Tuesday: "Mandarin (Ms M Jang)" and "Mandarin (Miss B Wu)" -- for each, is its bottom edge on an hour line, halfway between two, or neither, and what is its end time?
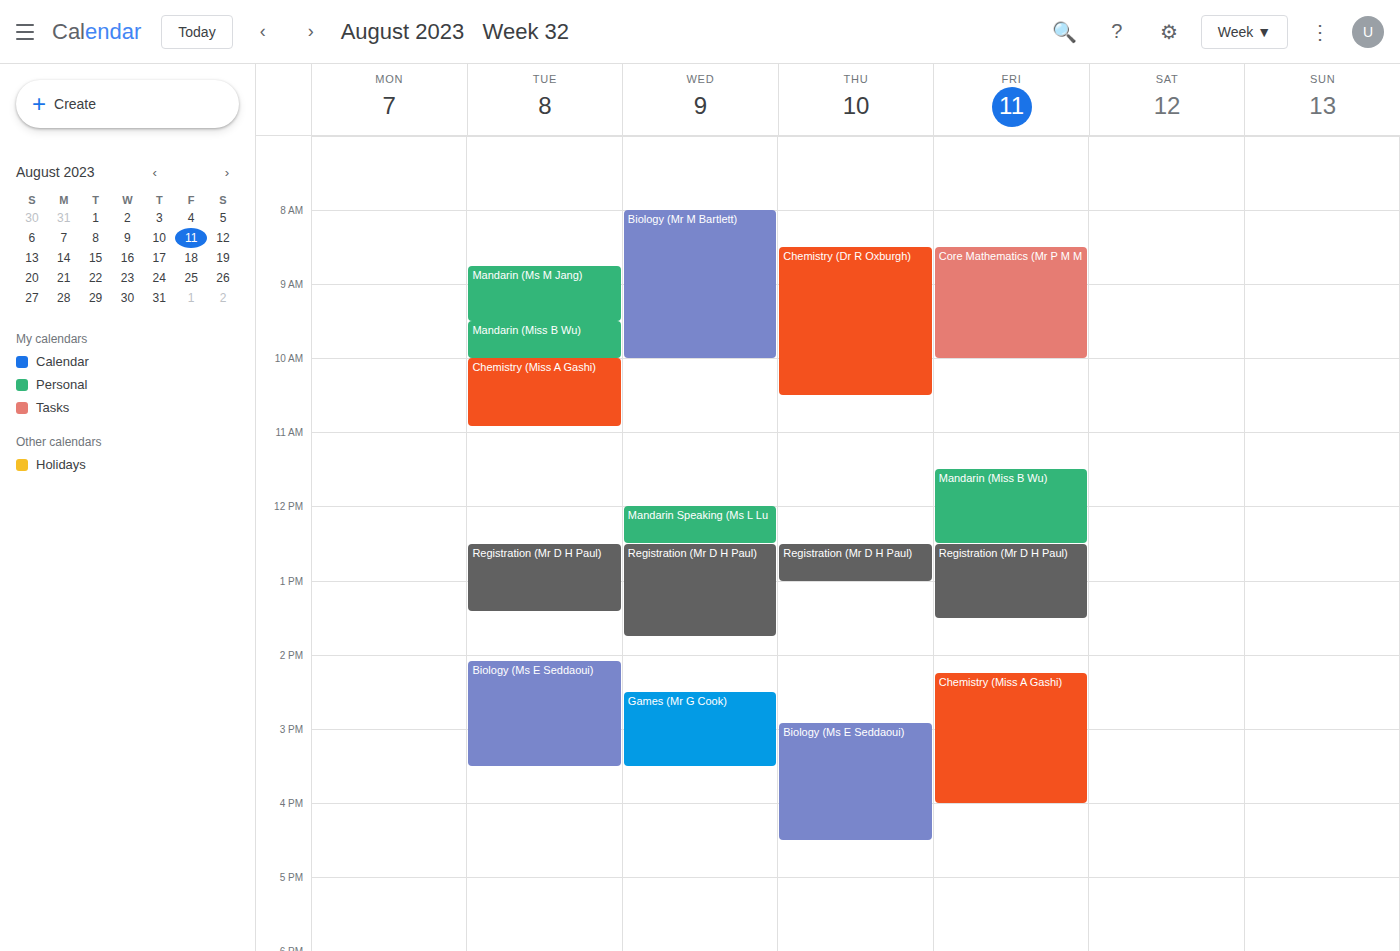
"Mandarin (Ms M Jang)": 09:30, halfway between the 09:00 and 10:00 lines. "Mandarin (Miss B Wu)": 10:00, exactly on the 10:00 line.